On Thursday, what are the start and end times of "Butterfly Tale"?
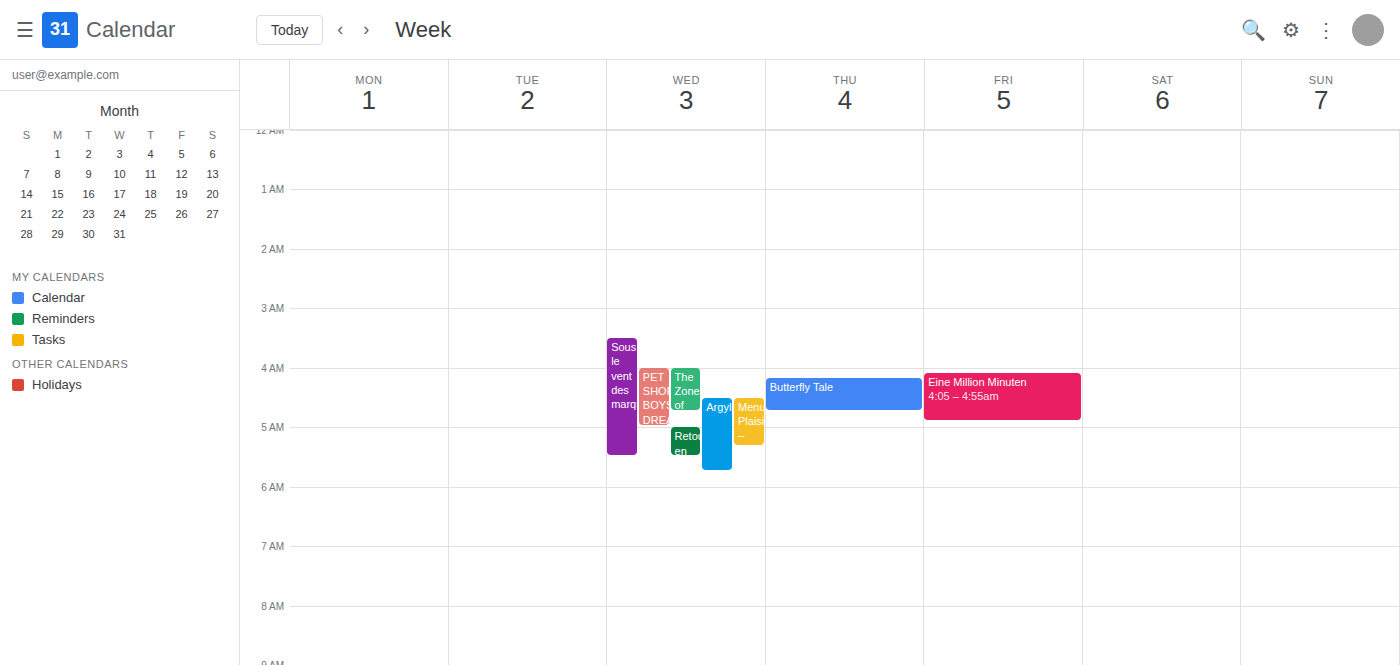
4:10 AM to 4:45 AM